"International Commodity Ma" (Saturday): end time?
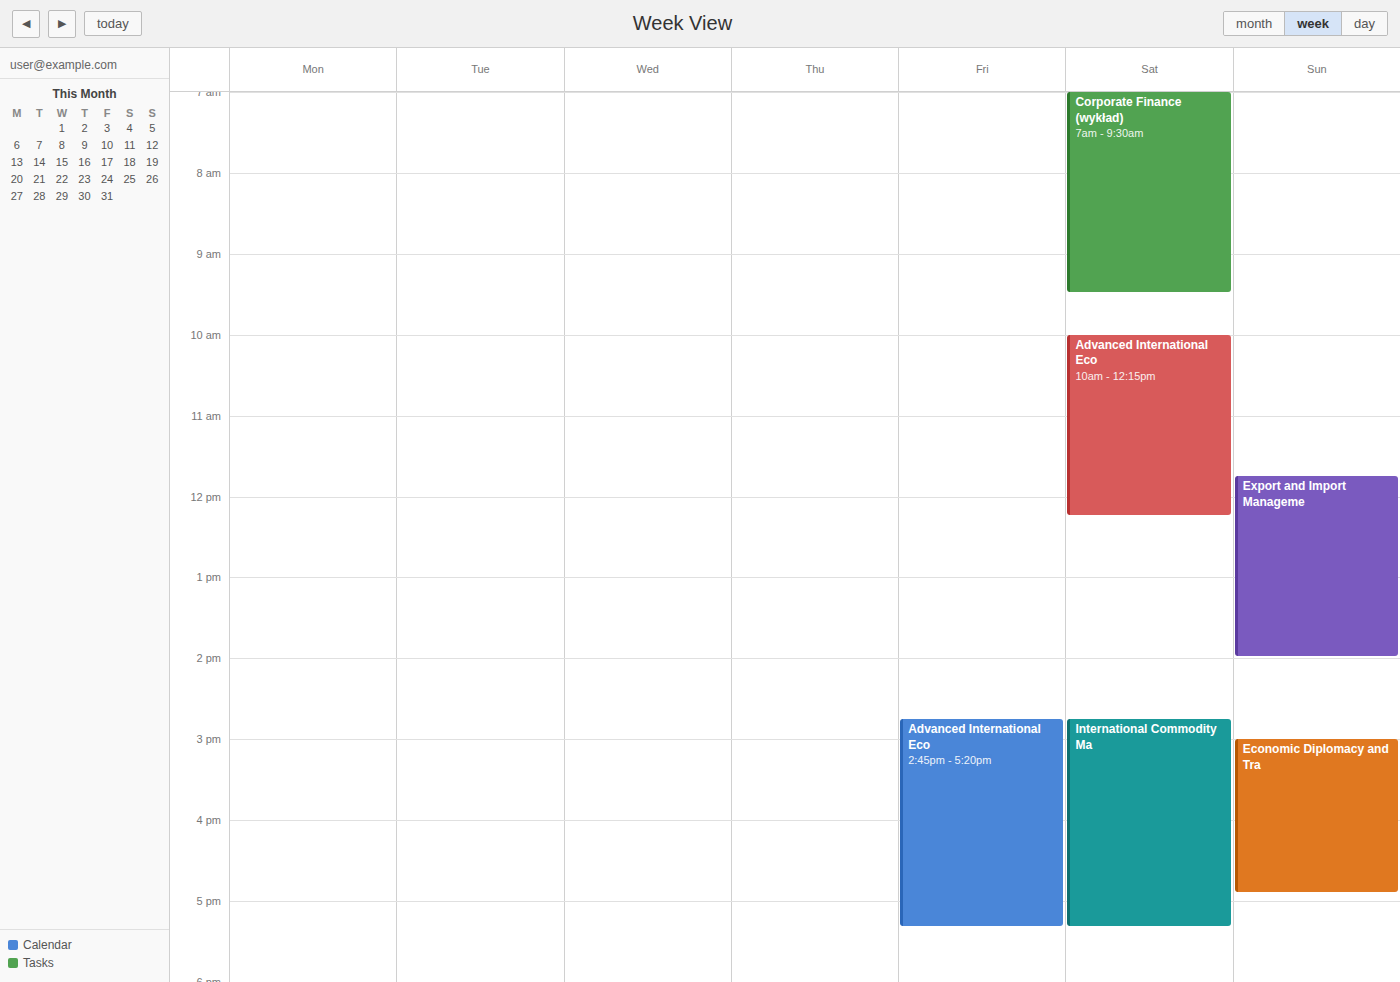
5:20 PM